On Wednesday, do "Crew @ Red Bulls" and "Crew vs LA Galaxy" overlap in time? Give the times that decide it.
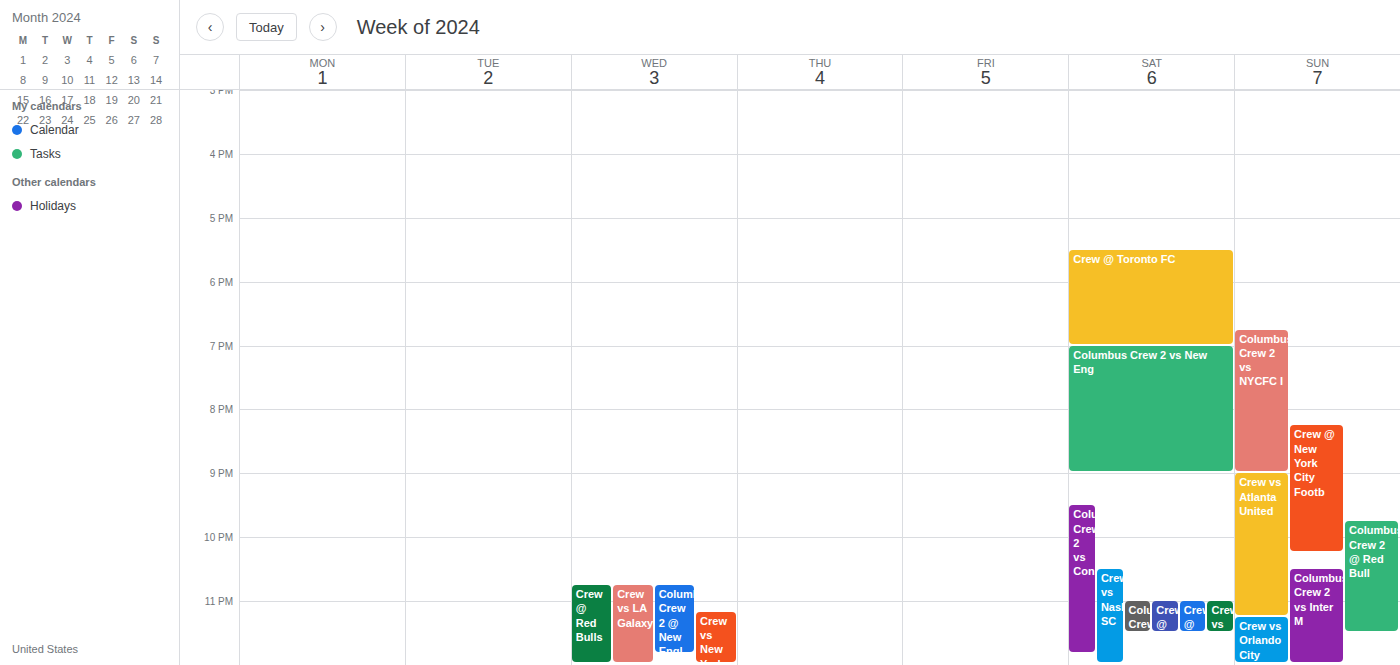
"Crew @ Red Bulls" runs 10:45 PM to 12:00 AM, inside "Crew vs LA Galaxy" -- they overlap.